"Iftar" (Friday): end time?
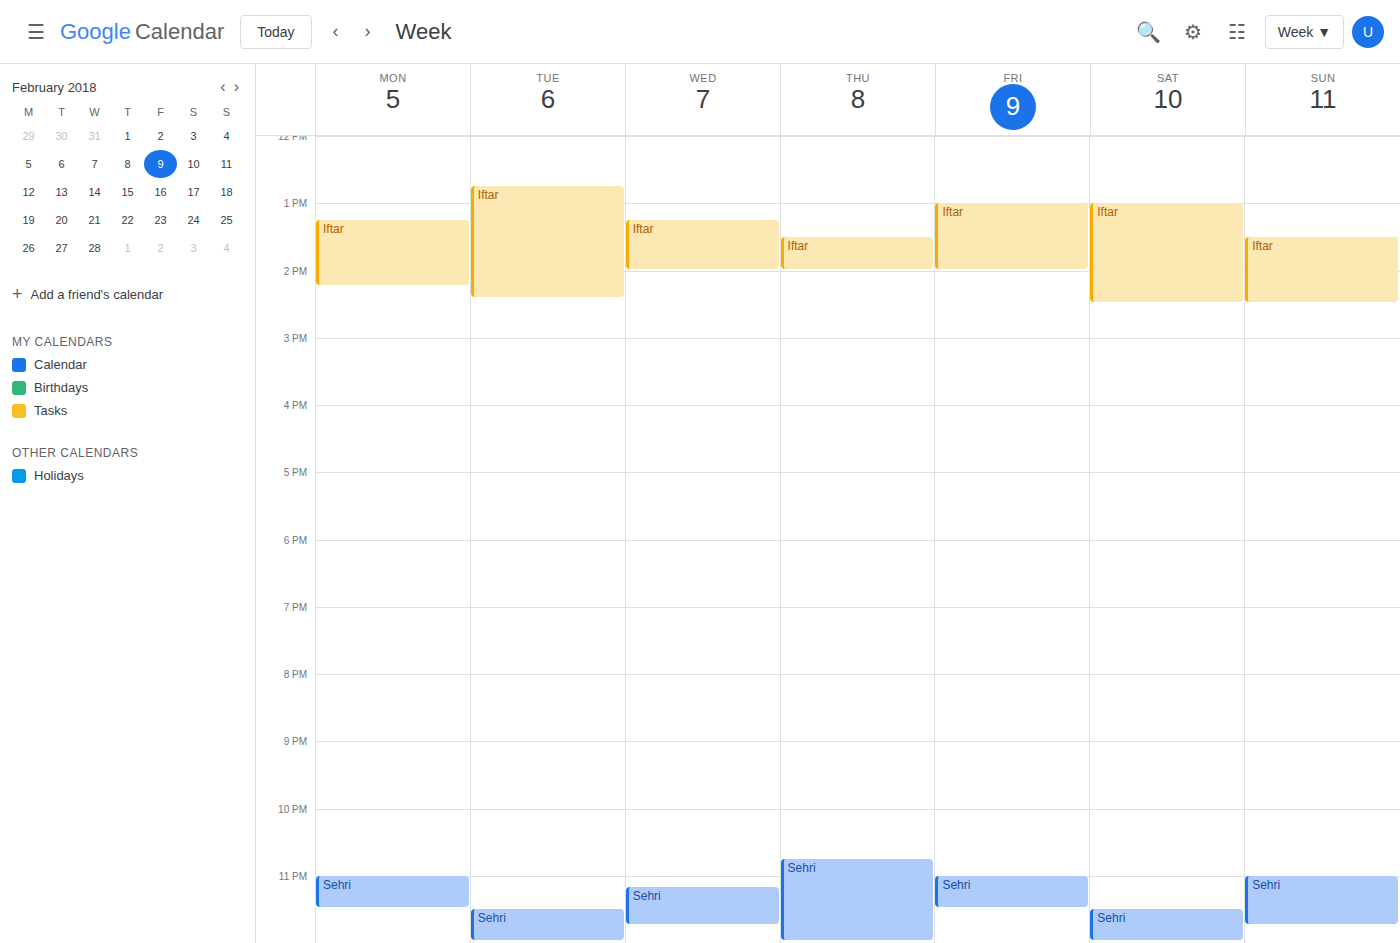
2:00 PM